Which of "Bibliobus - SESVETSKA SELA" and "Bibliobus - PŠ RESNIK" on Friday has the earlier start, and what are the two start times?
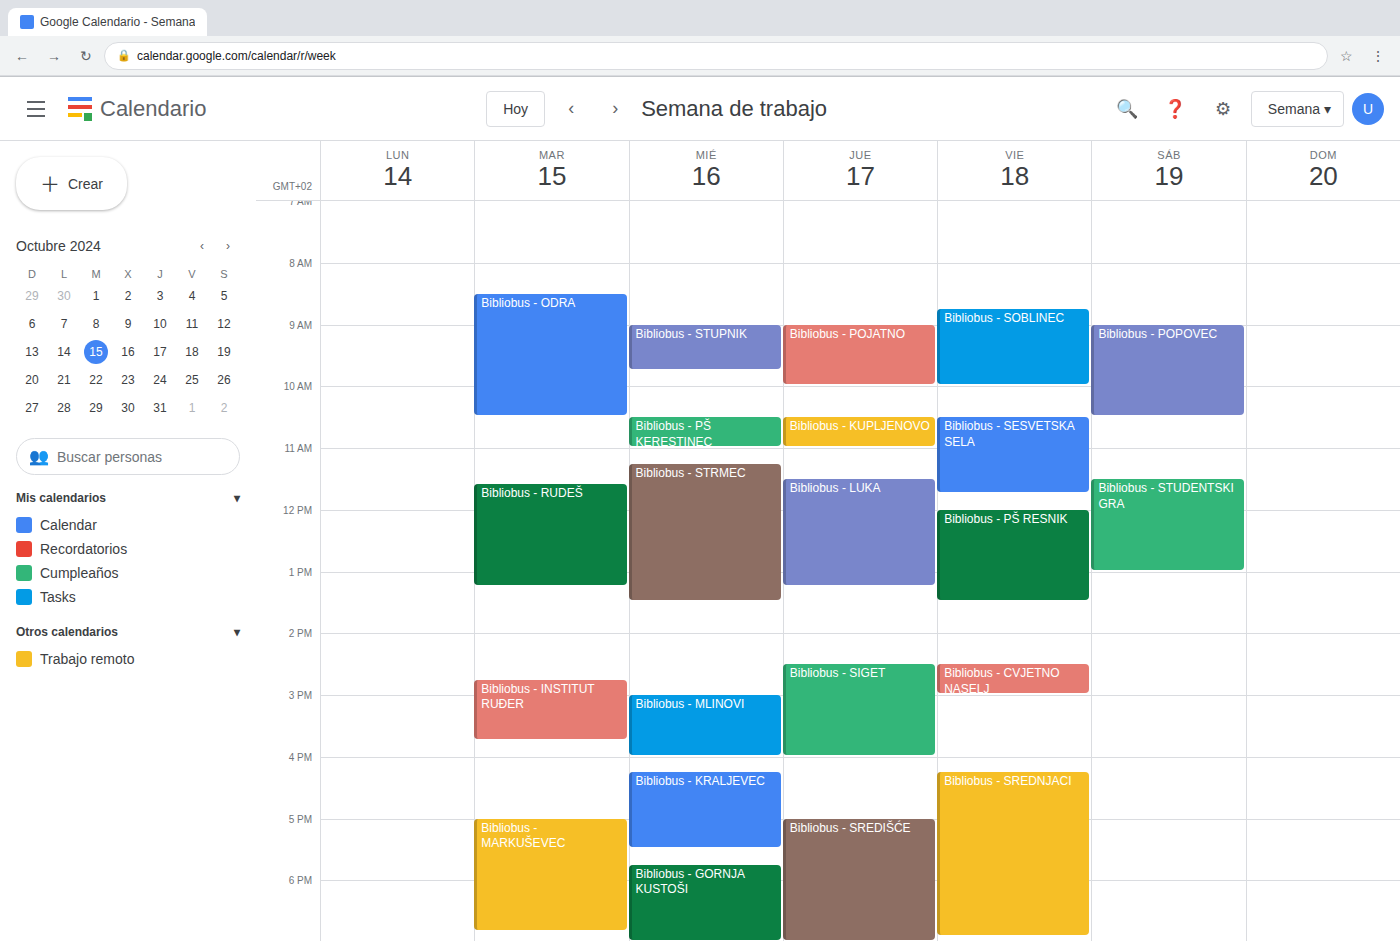
"Bibliobus - SESVETSKA SELA" 10:30 AM; "Bibliobus - PŠ RESNIK" 12:00 PM.